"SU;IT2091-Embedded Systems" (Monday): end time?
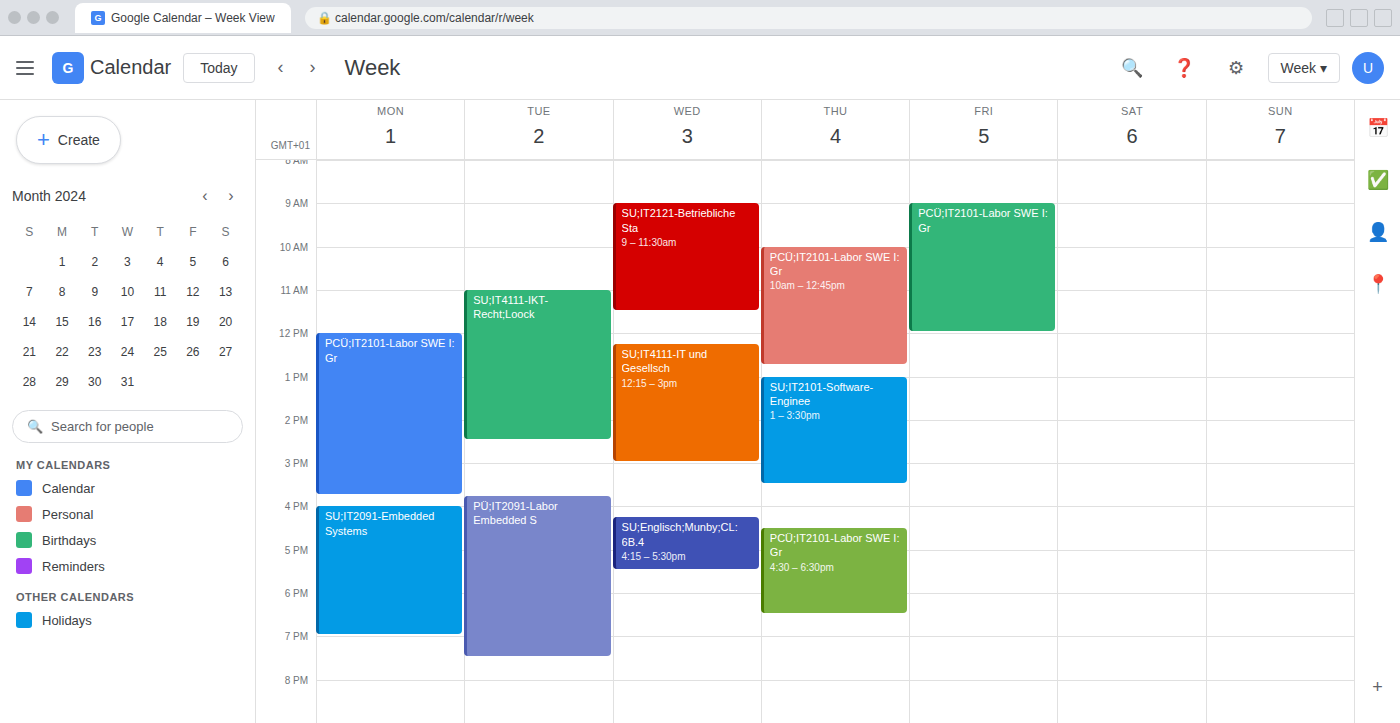
7:00 PM